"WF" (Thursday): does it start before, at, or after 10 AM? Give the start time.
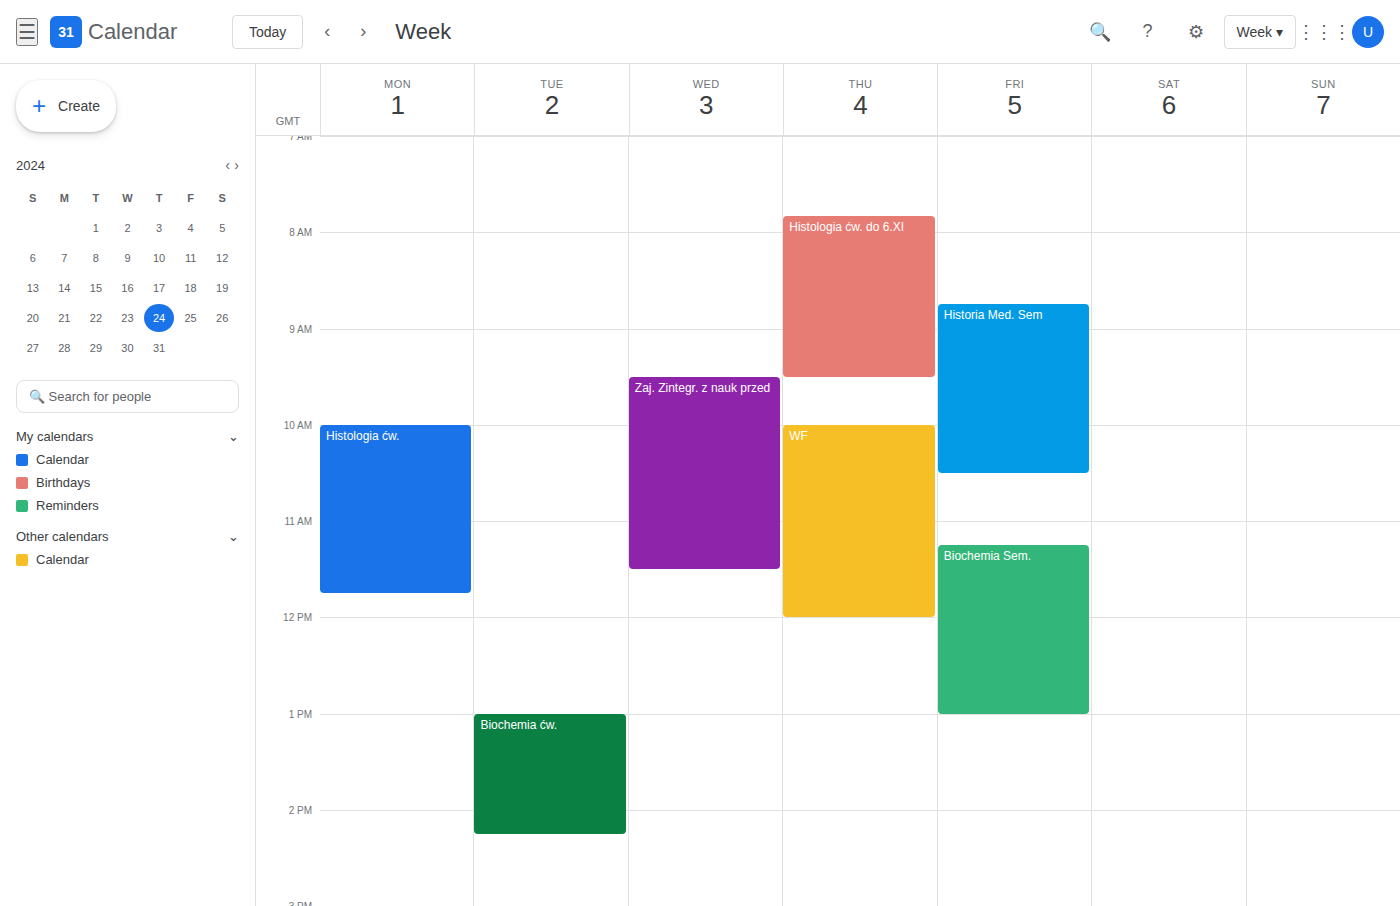
10:00 AM -- exactly at 10 AM, on the 10 AM line.